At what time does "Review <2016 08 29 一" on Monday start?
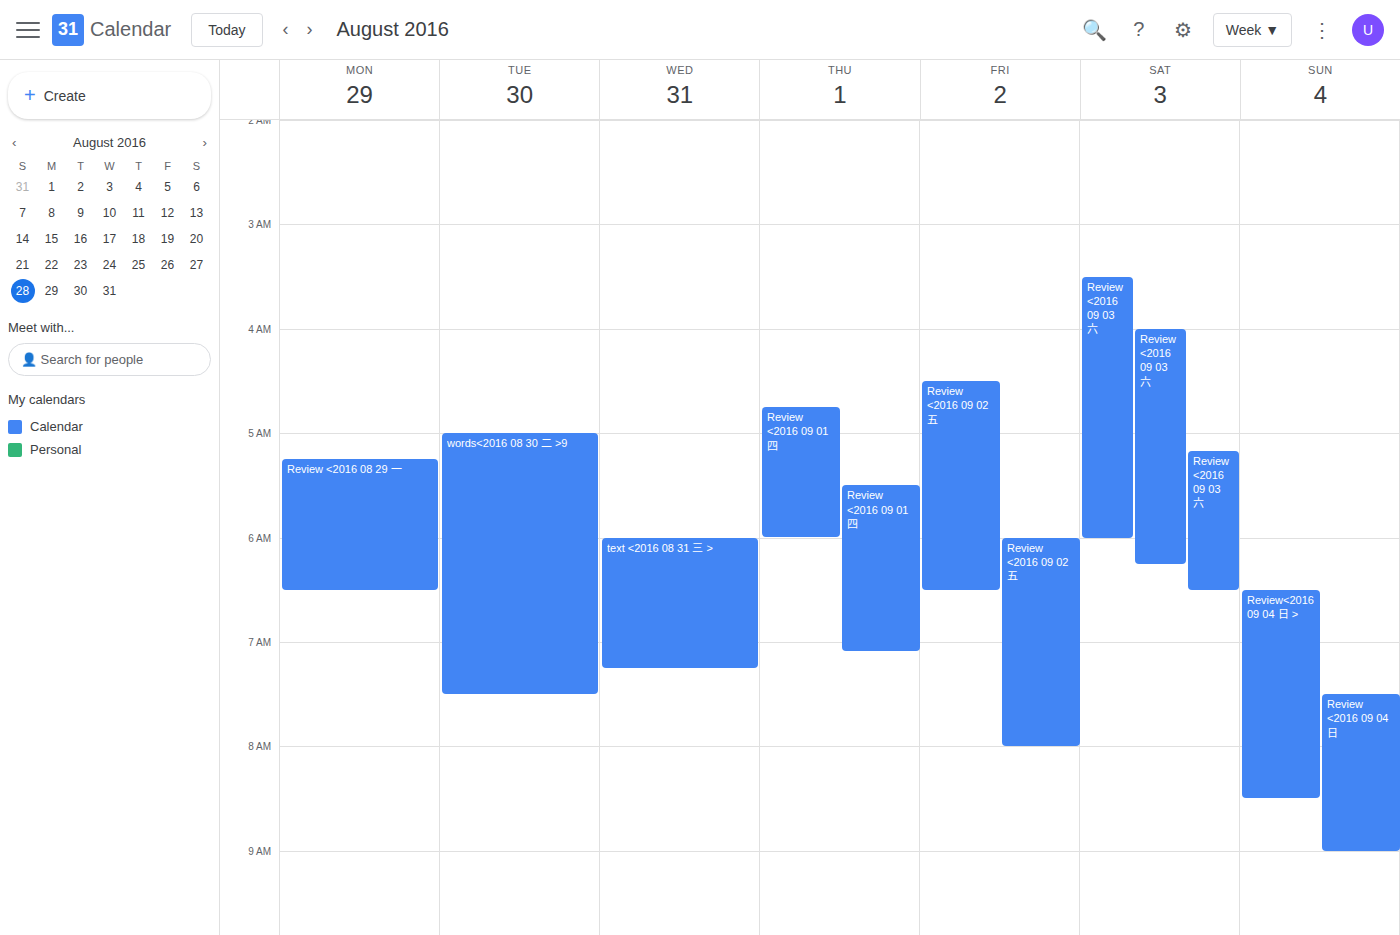
05:15